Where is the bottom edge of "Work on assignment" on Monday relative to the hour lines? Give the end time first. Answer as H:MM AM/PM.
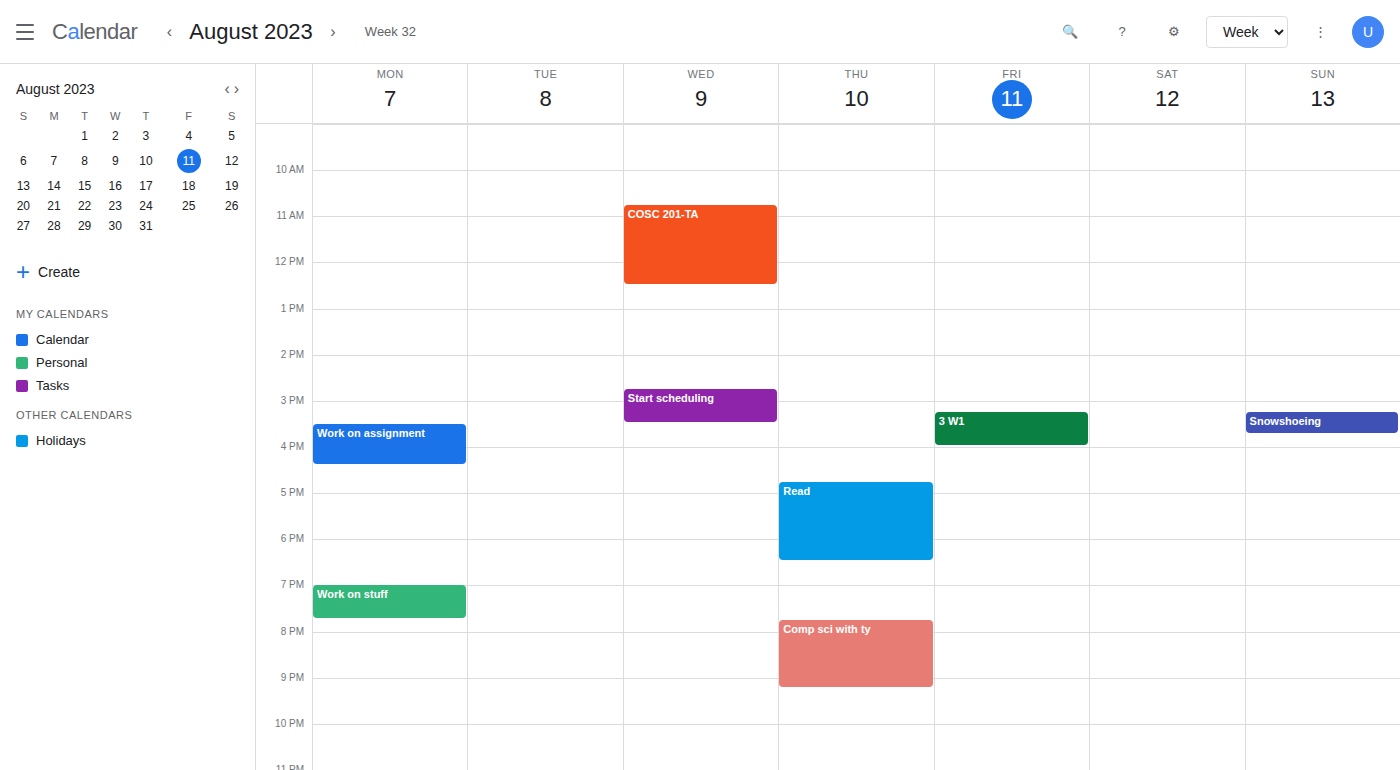
4:25 PM -- neither: 25 minutes below the 4 PM line and 35 minutes above the 5 PM line.